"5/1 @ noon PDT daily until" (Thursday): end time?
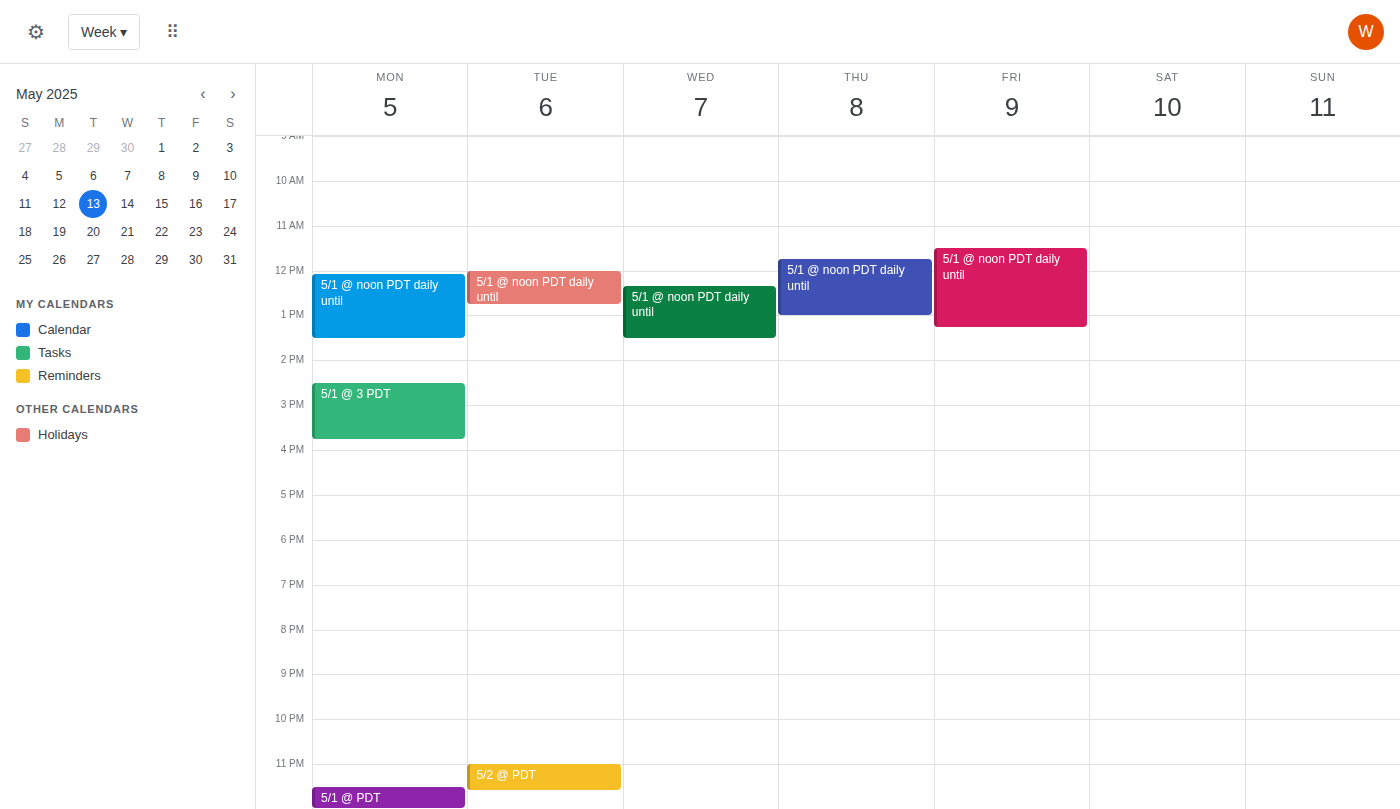
1:00 PM